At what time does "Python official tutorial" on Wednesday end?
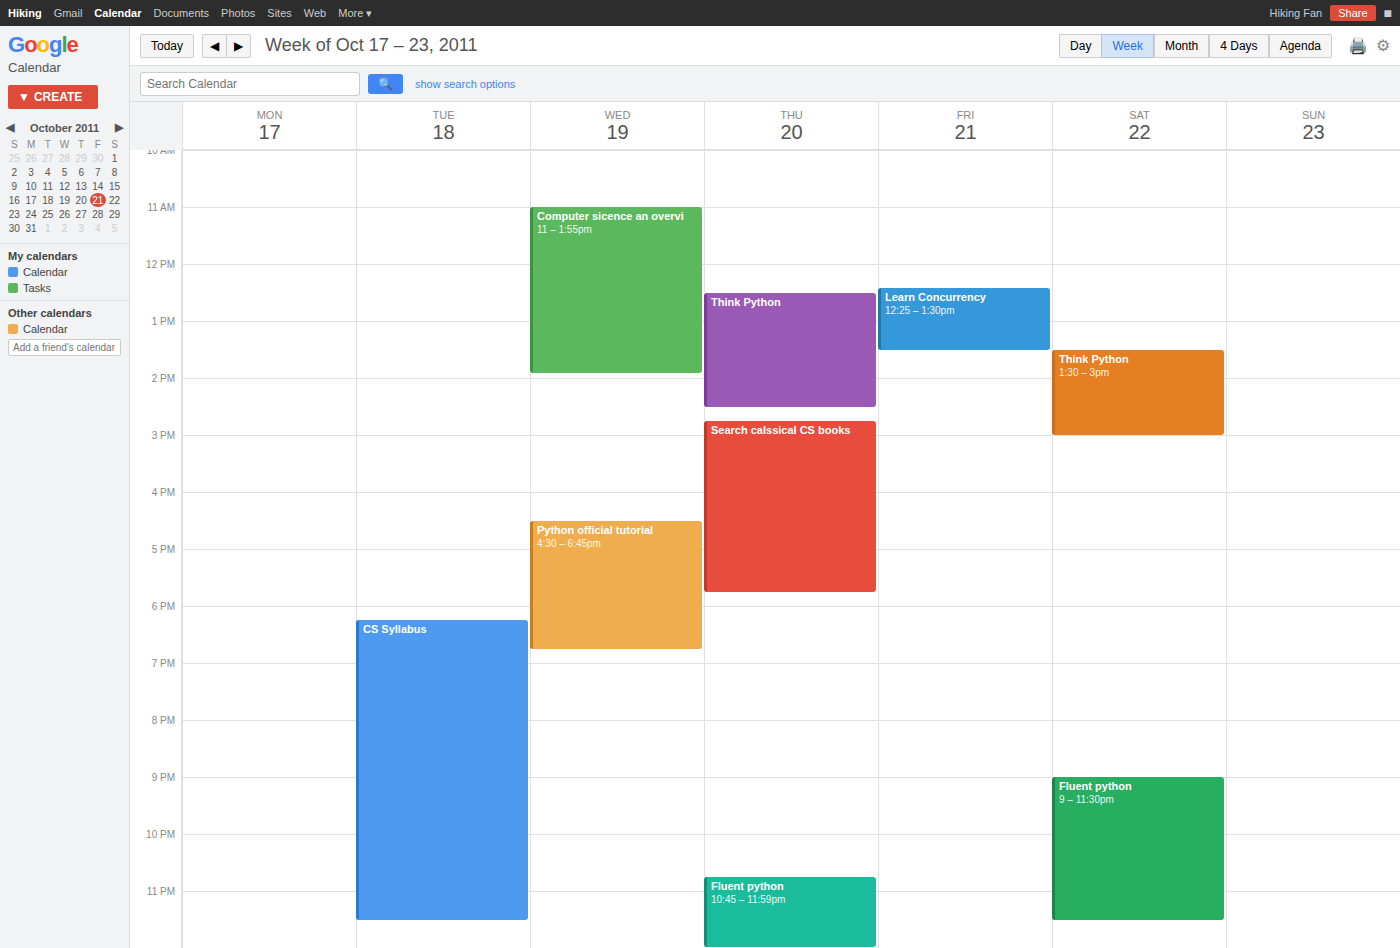
6:45 PM